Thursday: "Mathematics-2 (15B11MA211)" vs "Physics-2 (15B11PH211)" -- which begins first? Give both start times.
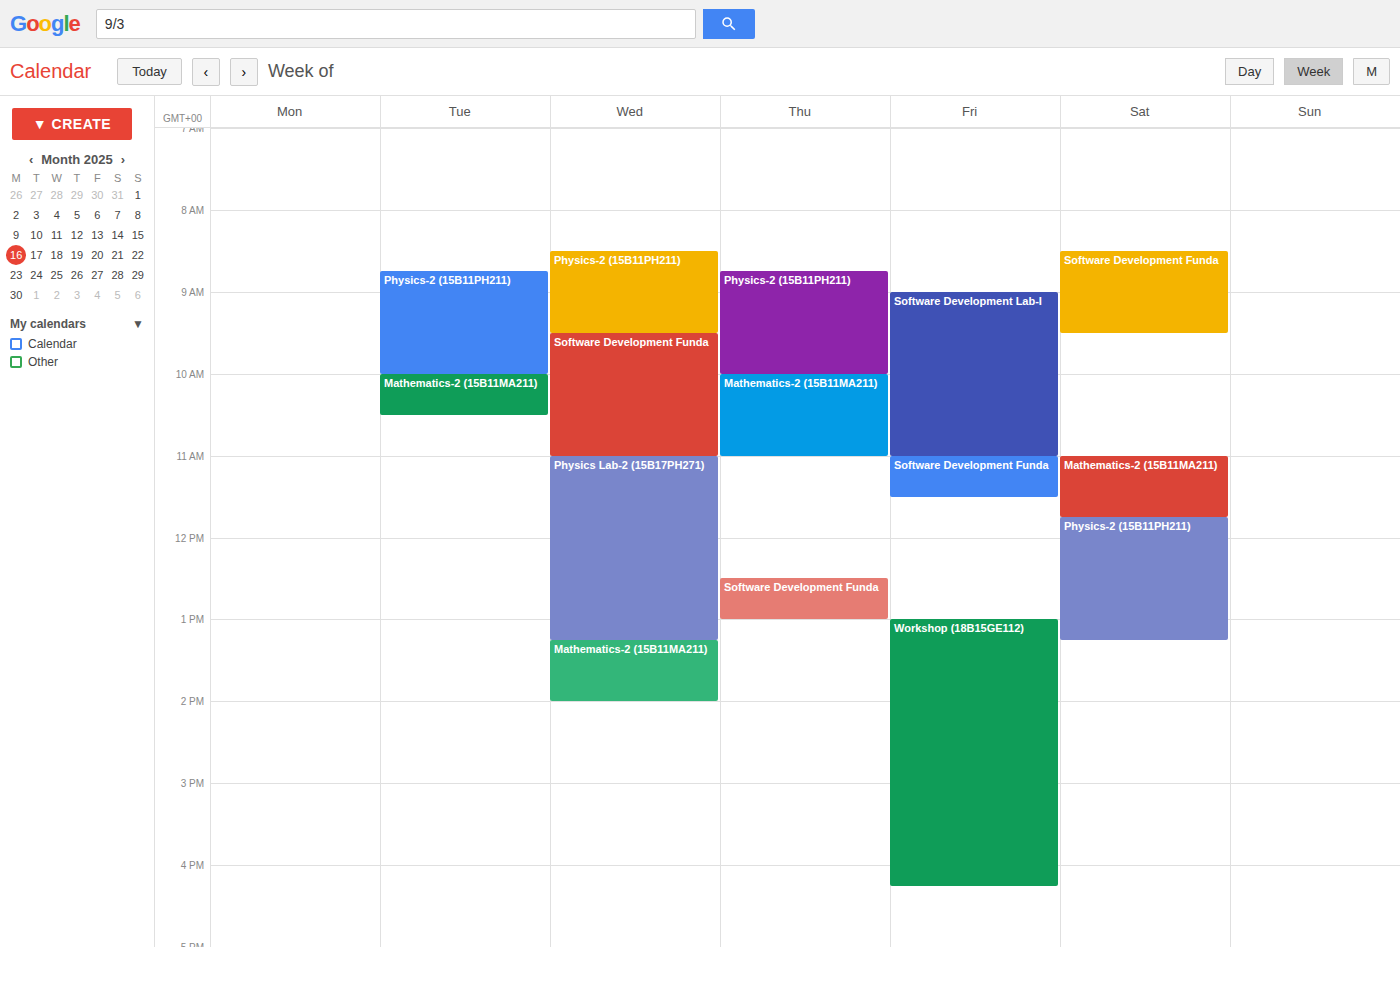
"Physics-2 (15B11PH211)" 8:45 AM; "Mathematics-2 (15B11MA211)" 10:00 AM.